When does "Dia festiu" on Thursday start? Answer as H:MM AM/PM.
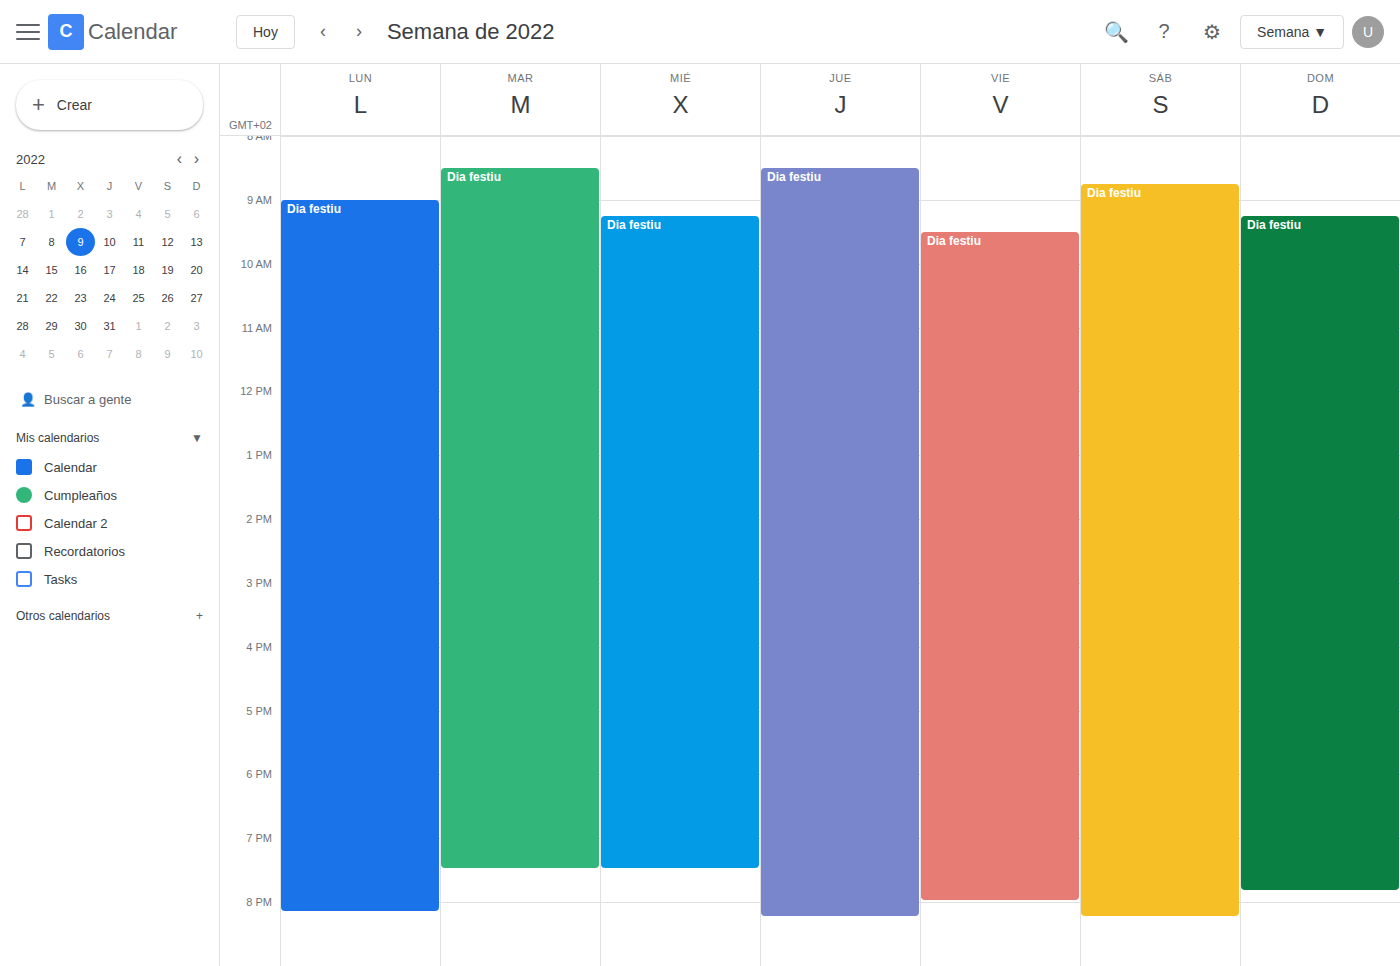
8:30 AM